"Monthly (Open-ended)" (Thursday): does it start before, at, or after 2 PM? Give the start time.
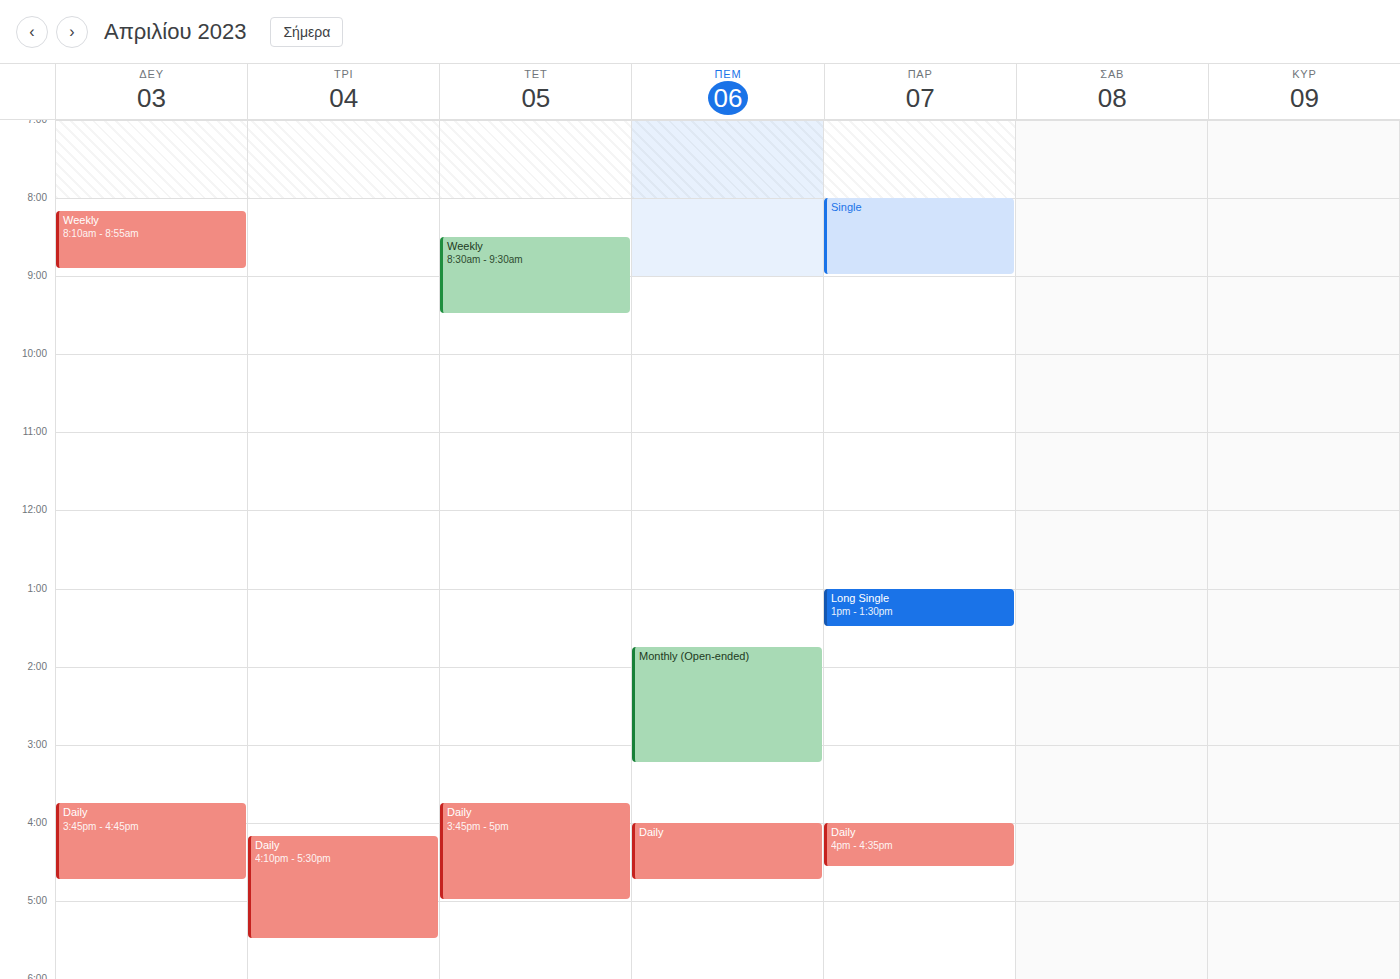
1:45 PM -- before 2 PM, 15 minutes above the 2 PM line.